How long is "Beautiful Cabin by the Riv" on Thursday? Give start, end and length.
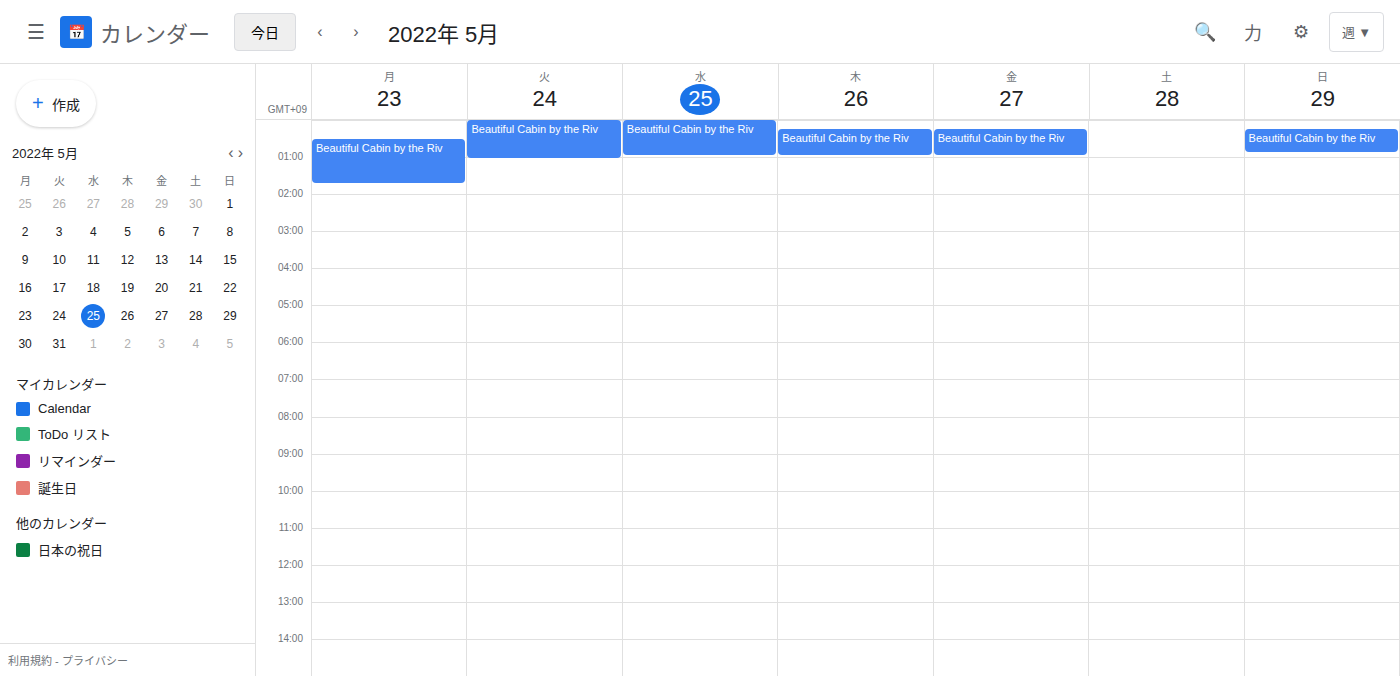
12:15 AM to 1:00 AM, 45 minutes